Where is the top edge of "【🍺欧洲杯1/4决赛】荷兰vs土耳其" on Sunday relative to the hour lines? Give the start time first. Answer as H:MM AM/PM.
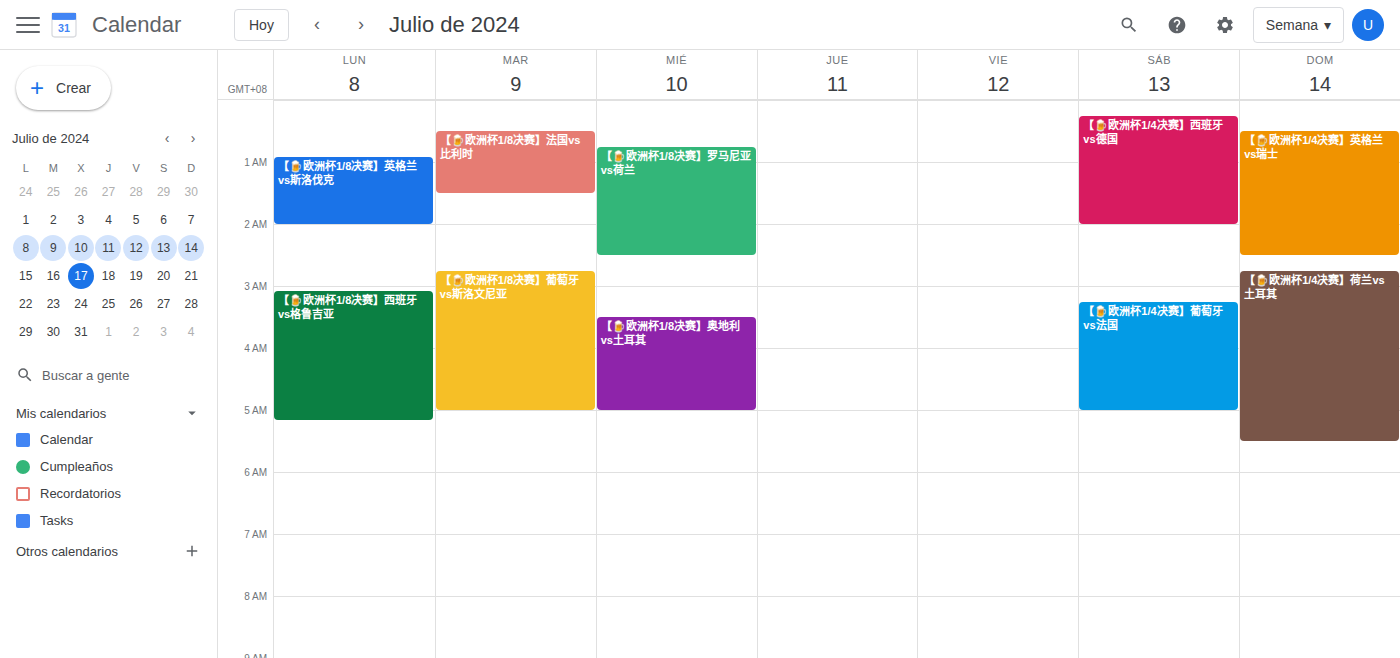
2:45 AM -- neither: three quarters of the way from the 2 AM line to the 3 AM line.